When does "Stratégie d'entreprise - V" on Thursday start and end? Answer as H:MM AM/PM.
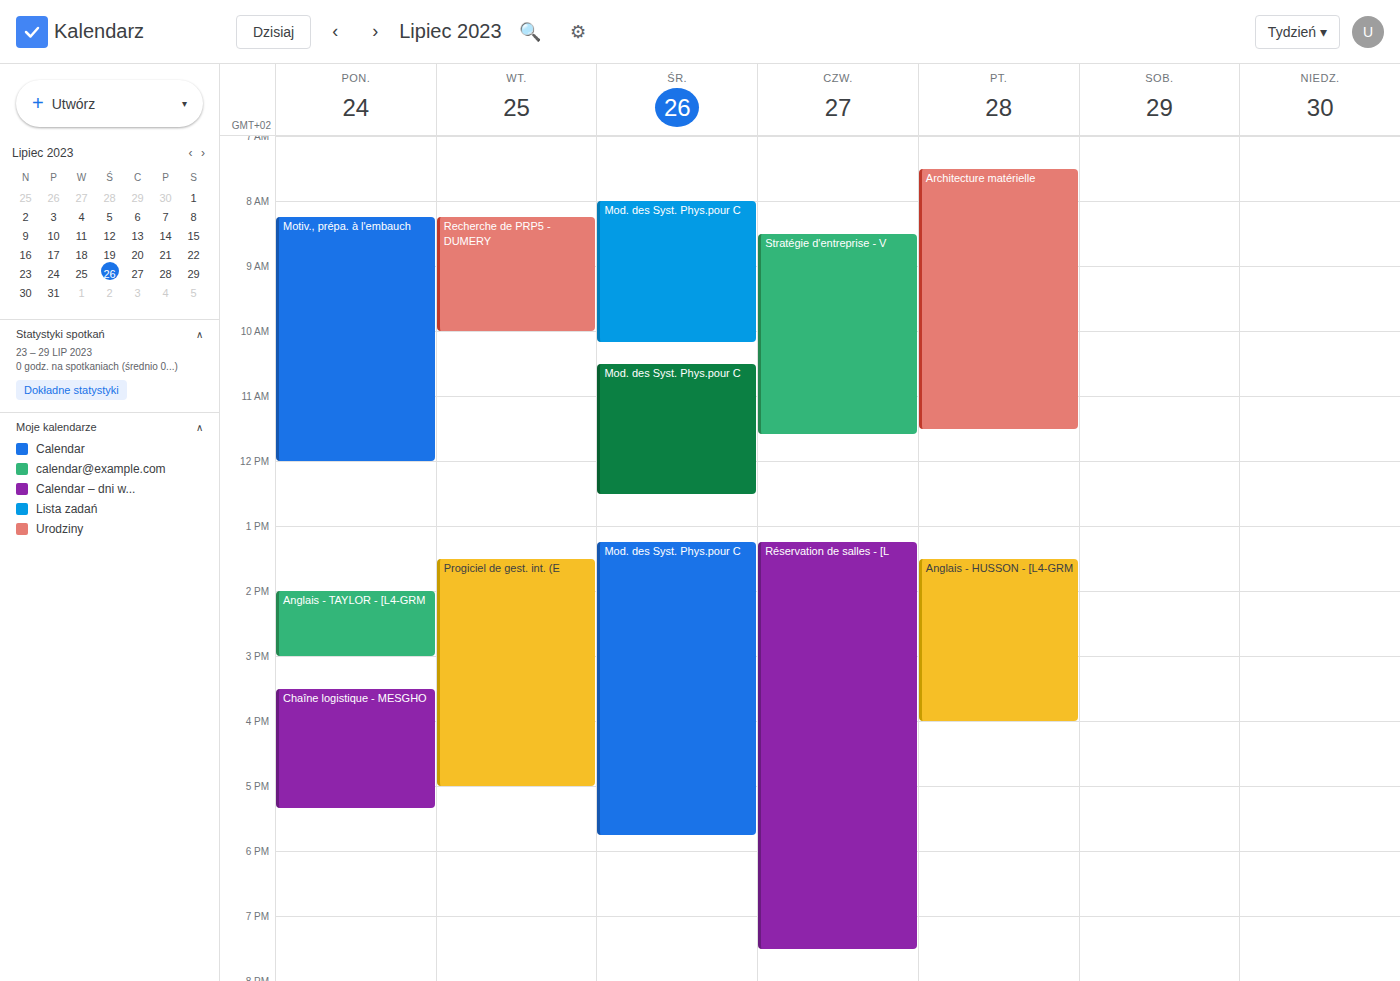
8:30 AM to 11:35 AM